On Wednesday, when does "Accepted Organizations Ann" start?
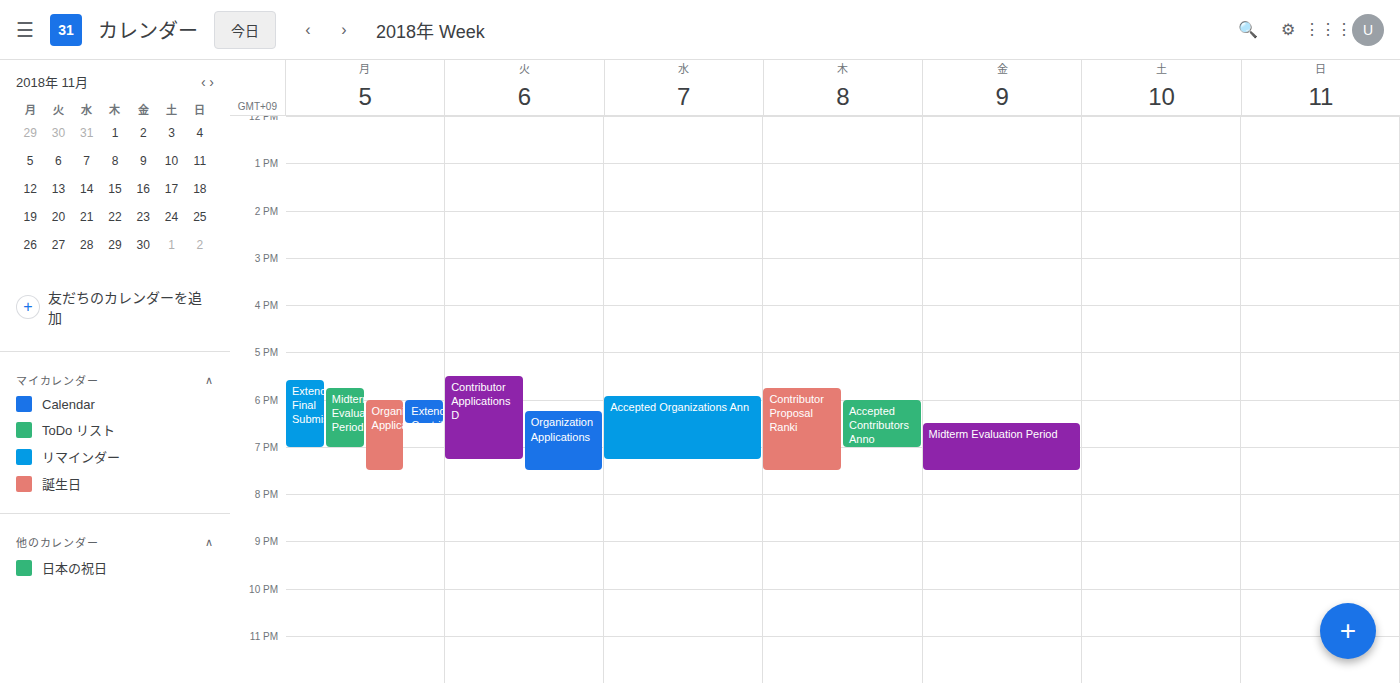
17:55